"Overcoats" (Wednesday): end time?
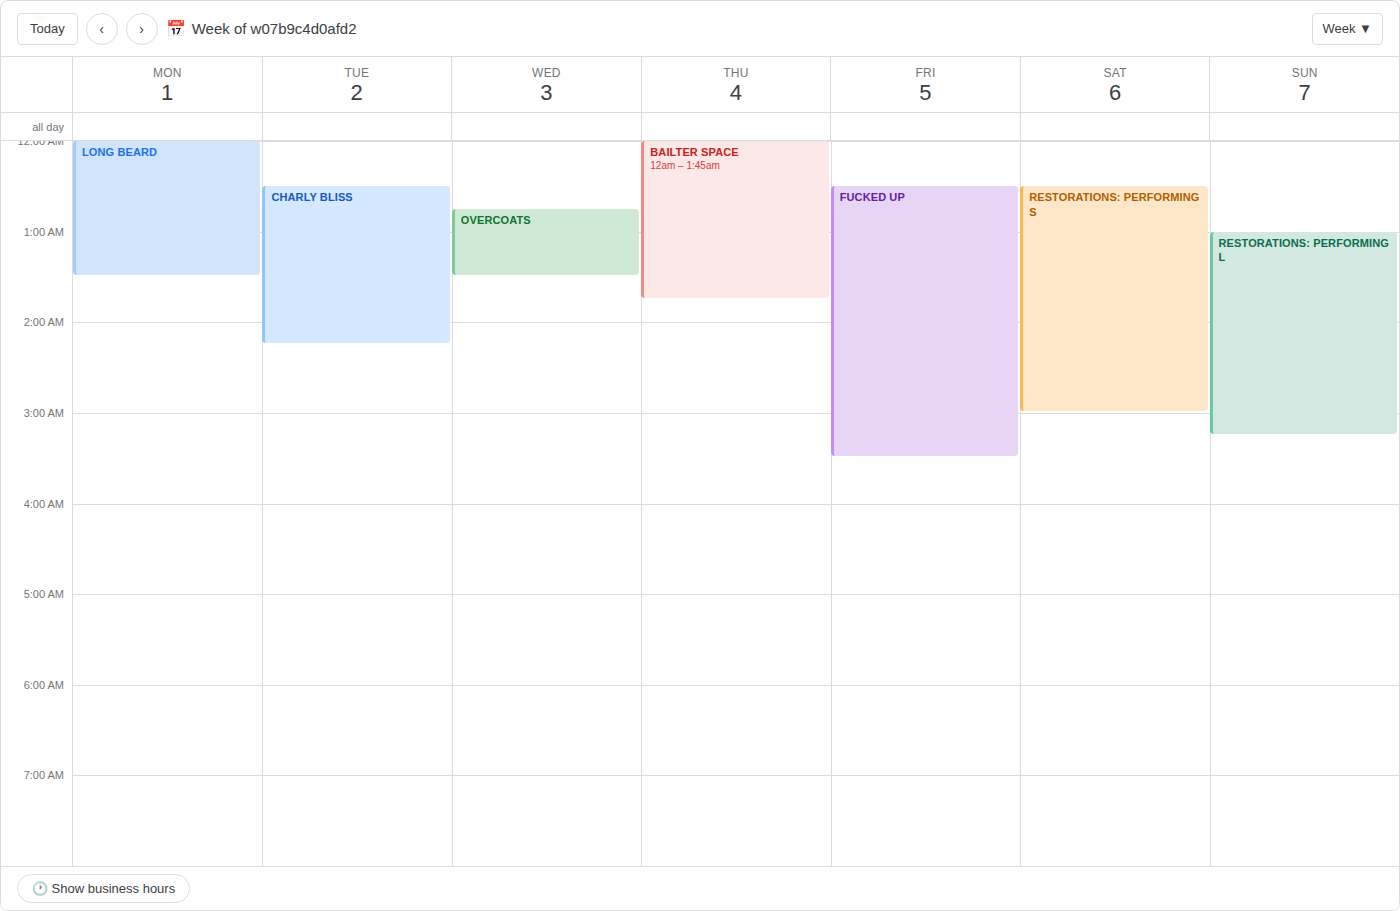
1:30 AM